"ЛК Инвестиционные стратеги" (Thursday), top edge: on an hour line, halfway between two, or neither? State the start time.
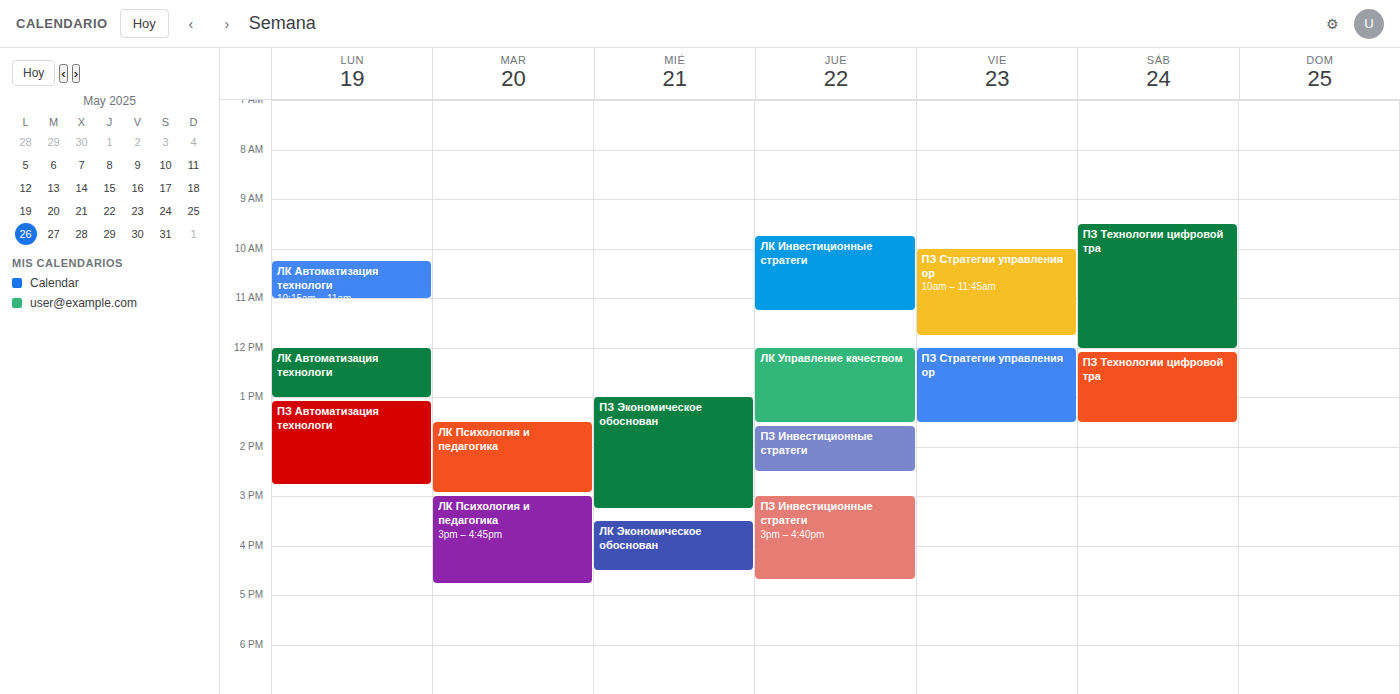
9:45 AM -- neither: three quarters of the way from the 9 AM line to the 10 AM line.